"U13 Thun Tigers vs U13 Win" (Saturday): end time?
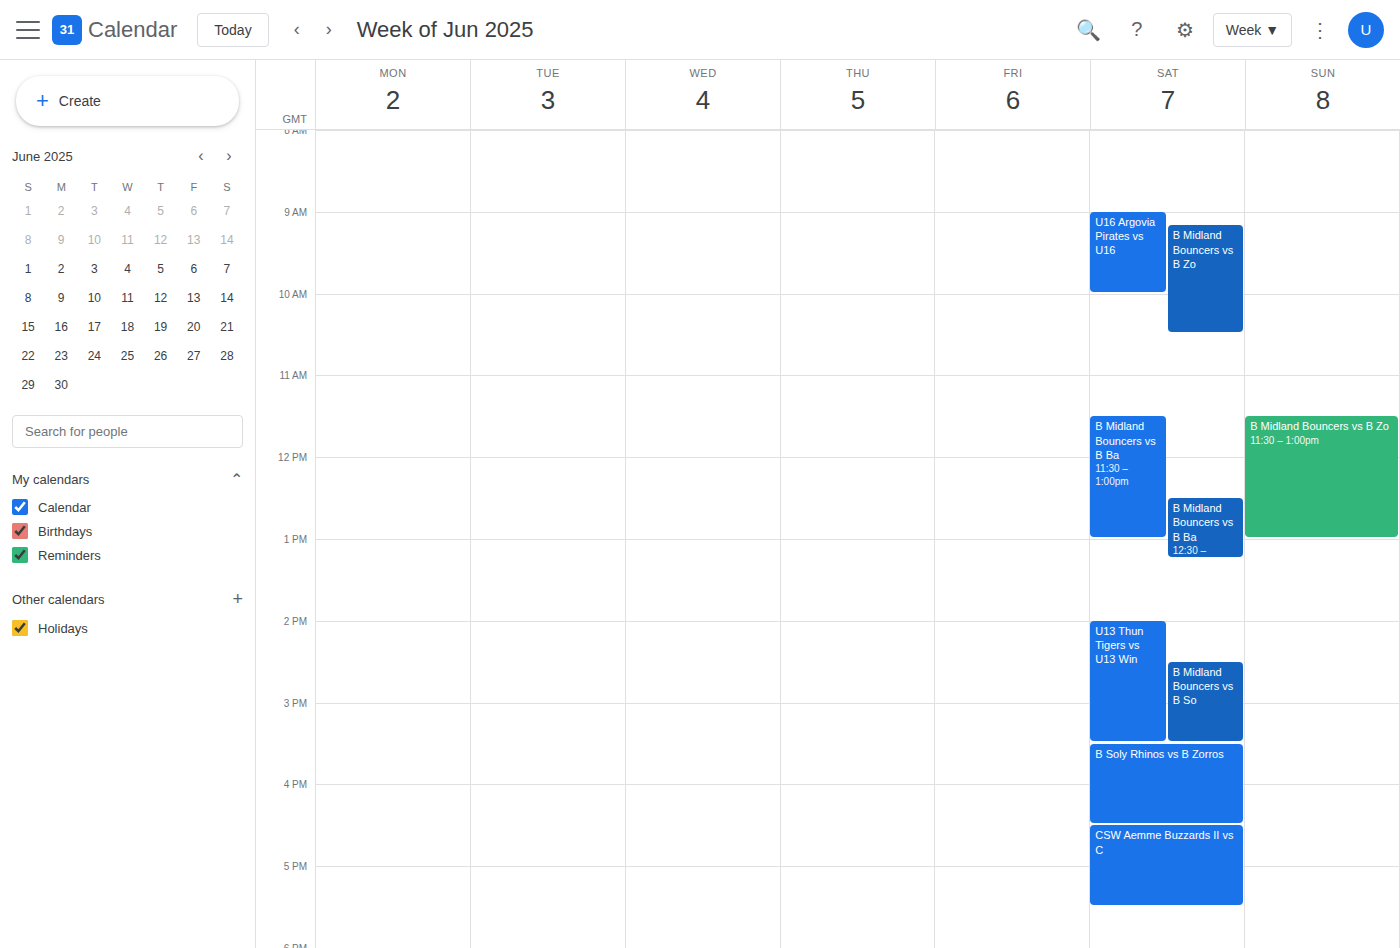
15:30